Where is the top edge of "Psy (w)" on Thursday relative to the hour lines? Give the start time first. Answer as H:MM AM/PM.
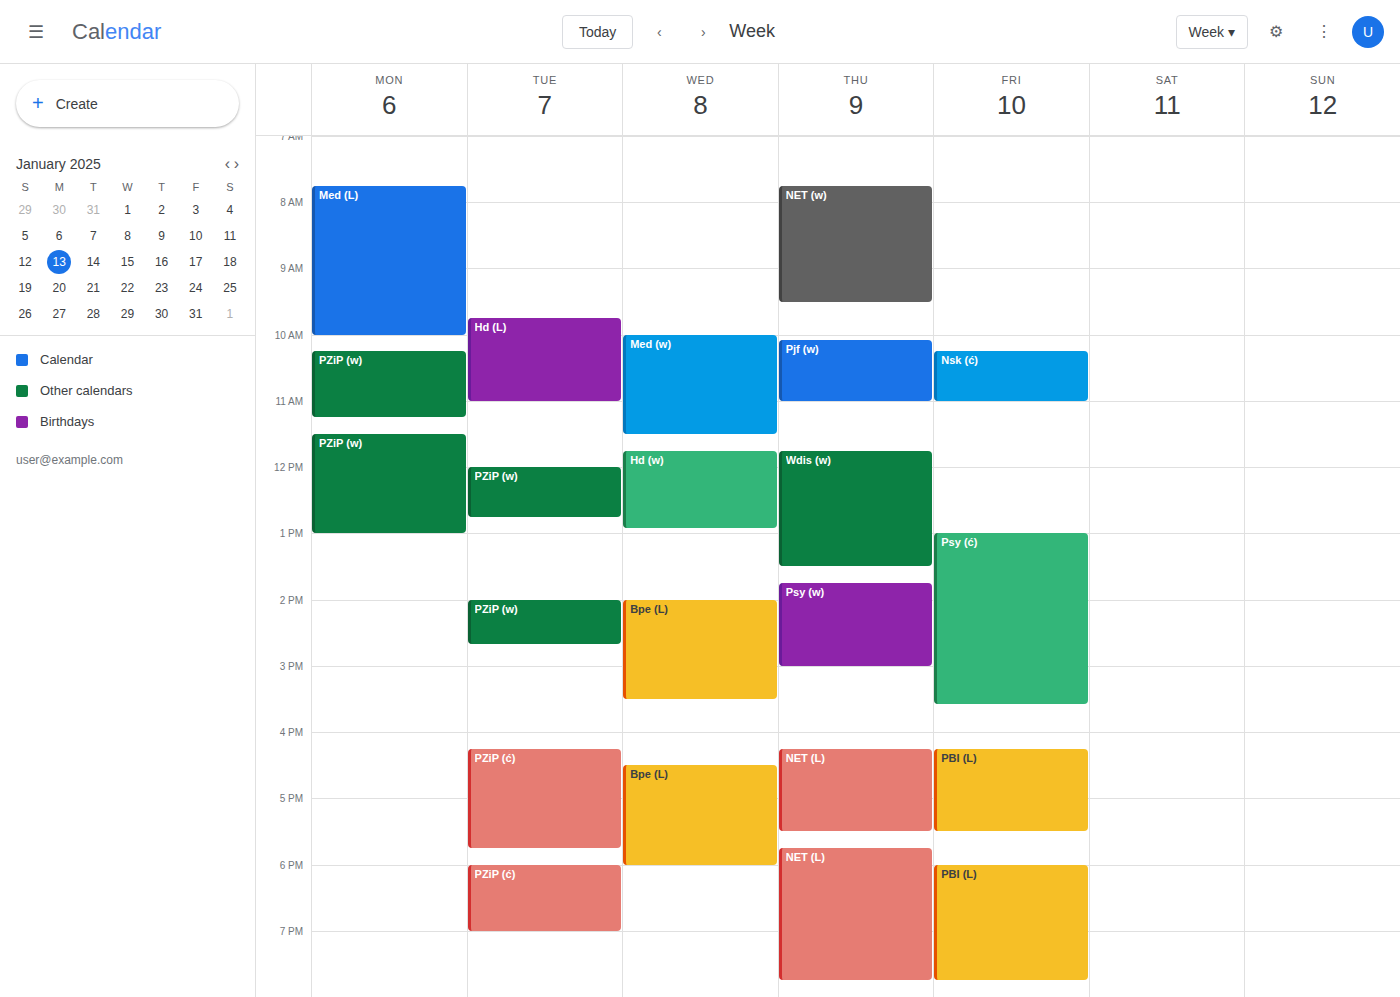
1:45 PM -- neither: three quarters of the way from the 1 PM line to the 2 PM line.